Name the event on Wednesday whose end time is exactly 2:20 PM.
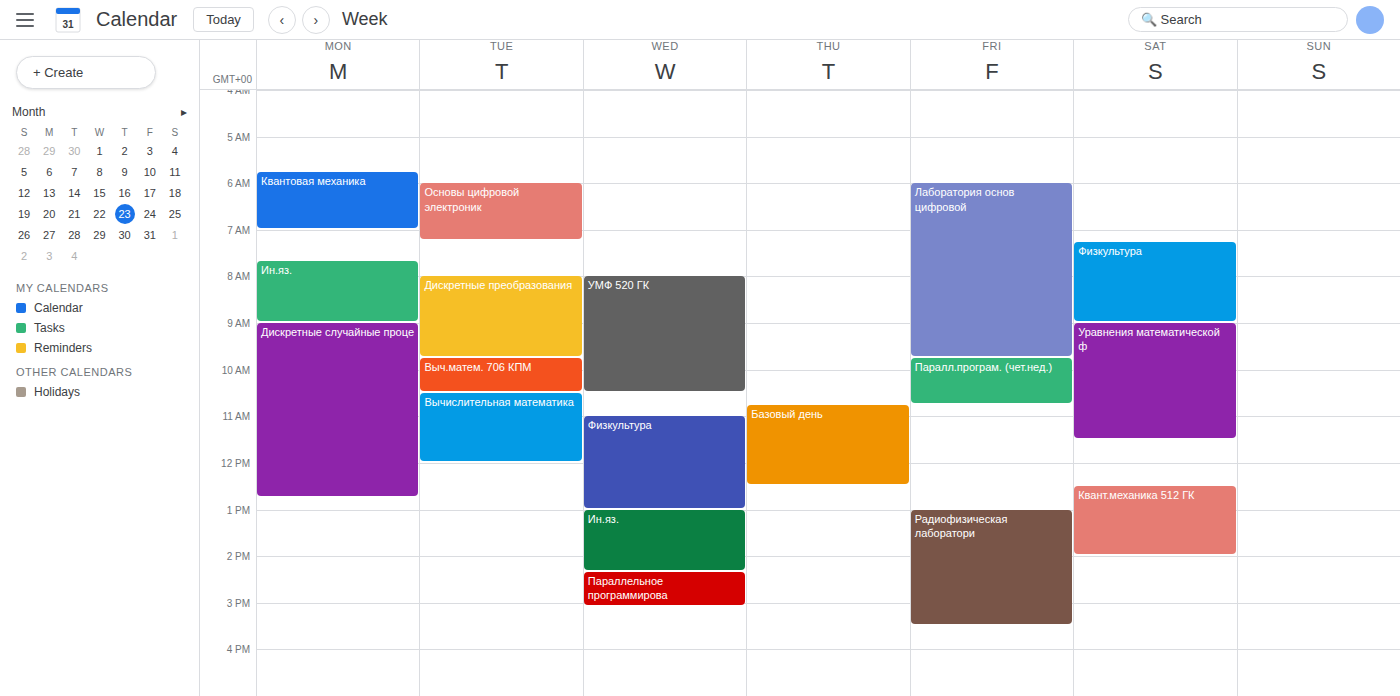
"Ин.яз."